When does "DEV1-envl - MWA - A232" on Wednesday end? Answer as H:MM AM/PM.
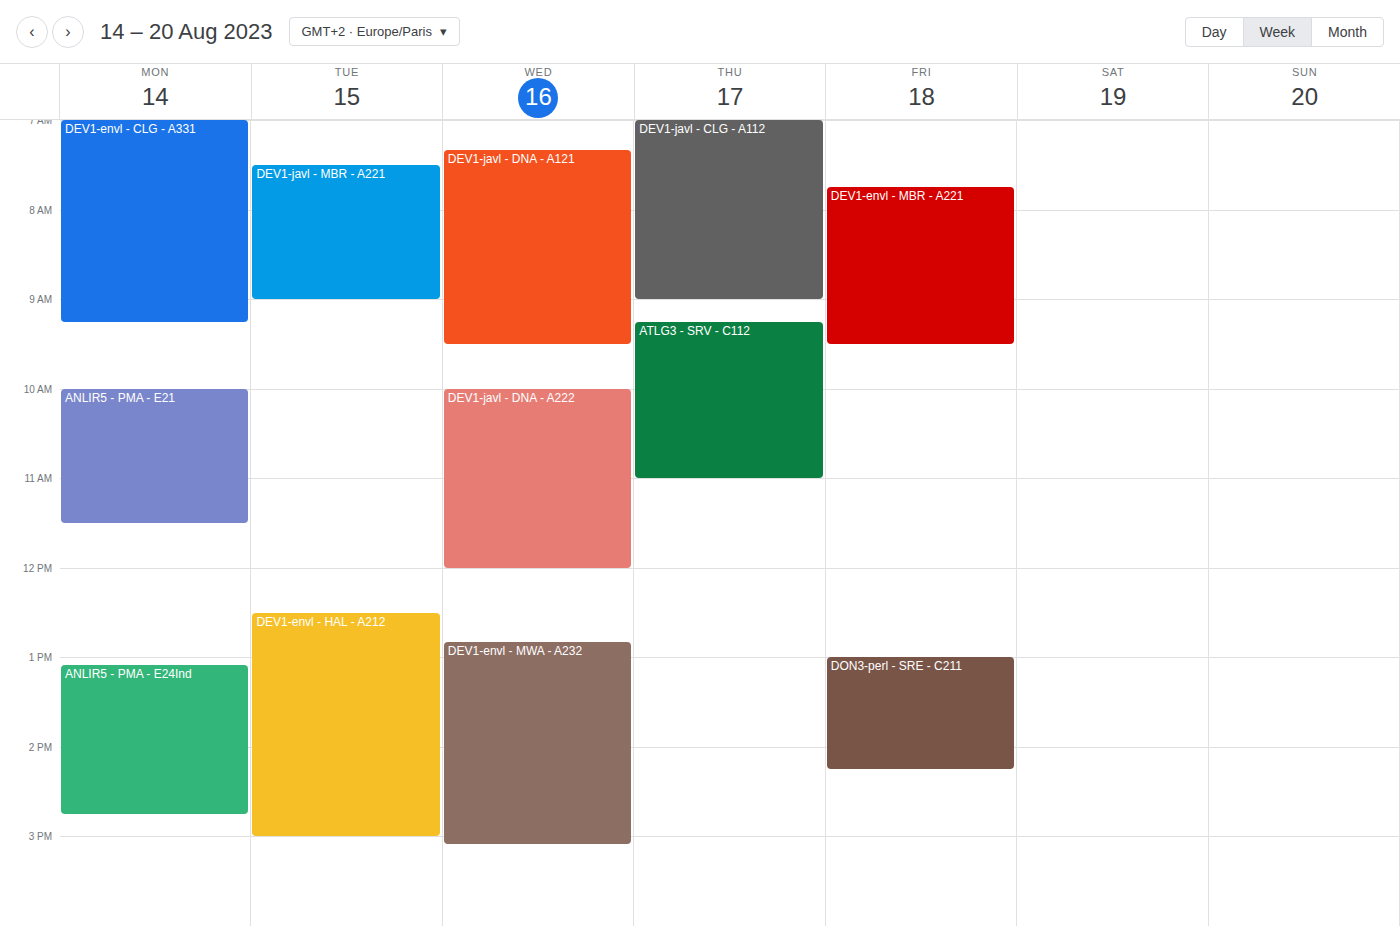
3:05 PM